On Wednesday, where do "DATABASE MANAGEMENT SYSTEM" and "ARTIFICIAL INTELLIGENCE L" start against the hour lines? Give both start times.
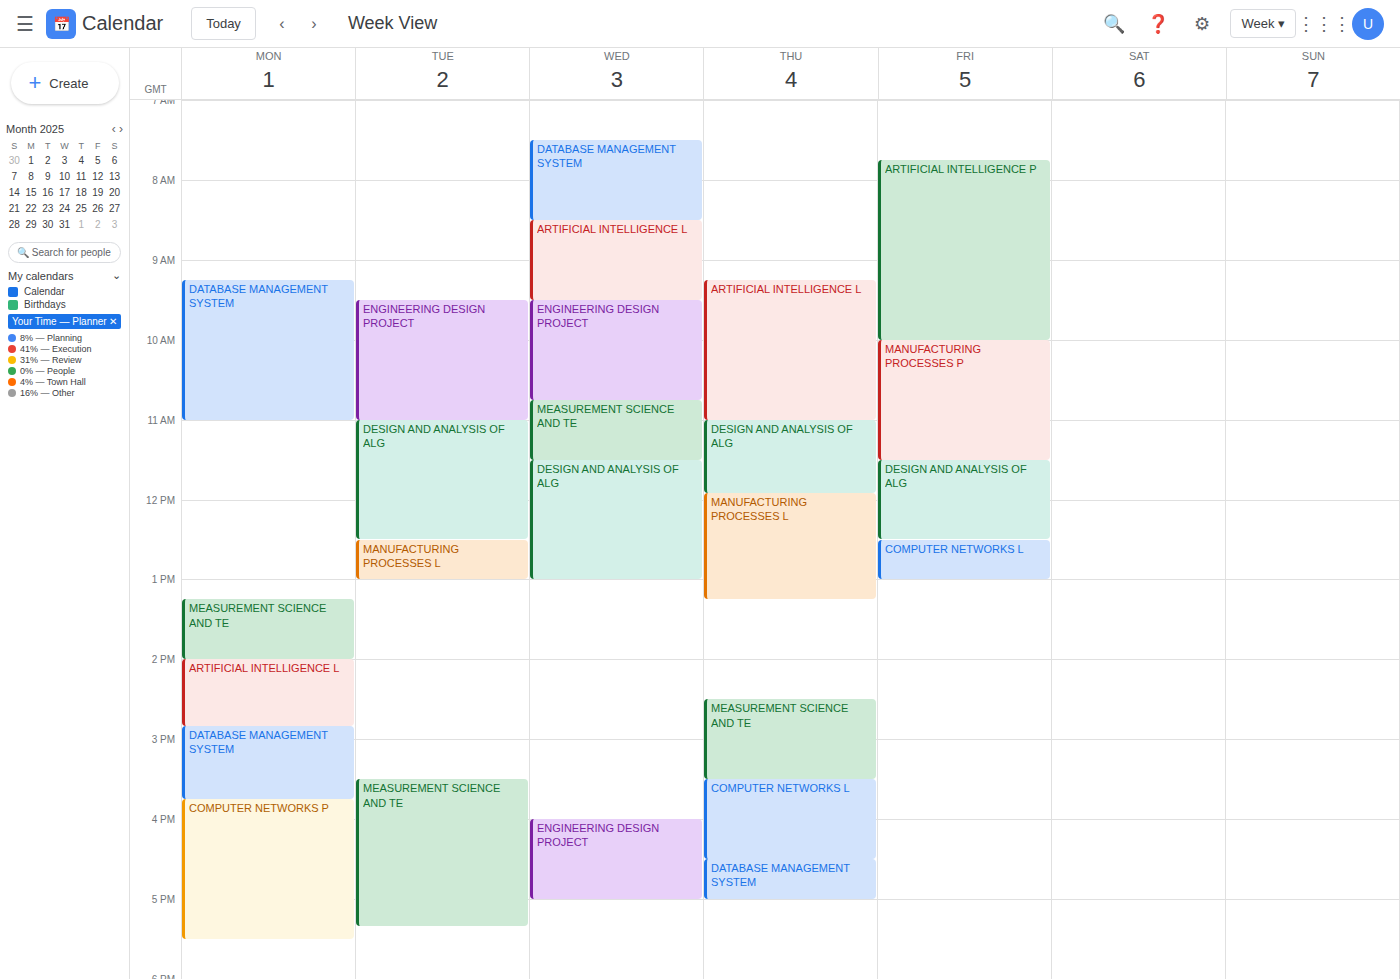
"DATABASE MANAGEMENT SYSTEM": 7:30 AM, halfway between the 7 AM and 8 AM lines. "ARTIFICIAL INTELLIGENCE L": 8:30 AM, halfway between the 8 AM and 9 AM lines.